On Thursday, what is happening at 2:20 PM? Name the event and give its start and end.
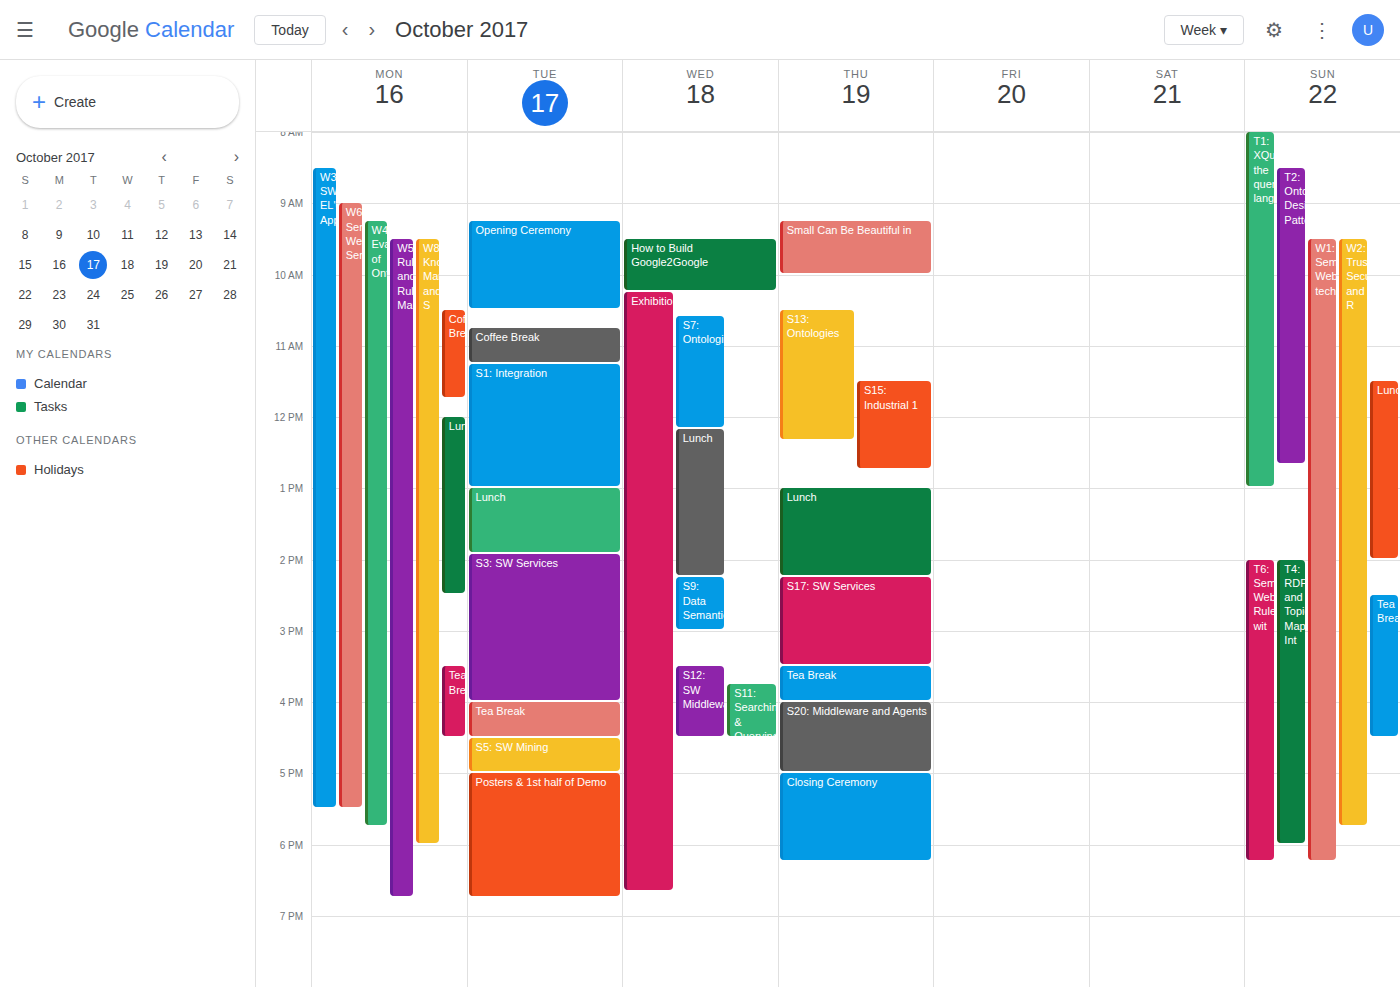
"S17: SW Services", 2:15 PM to 3:30 PM